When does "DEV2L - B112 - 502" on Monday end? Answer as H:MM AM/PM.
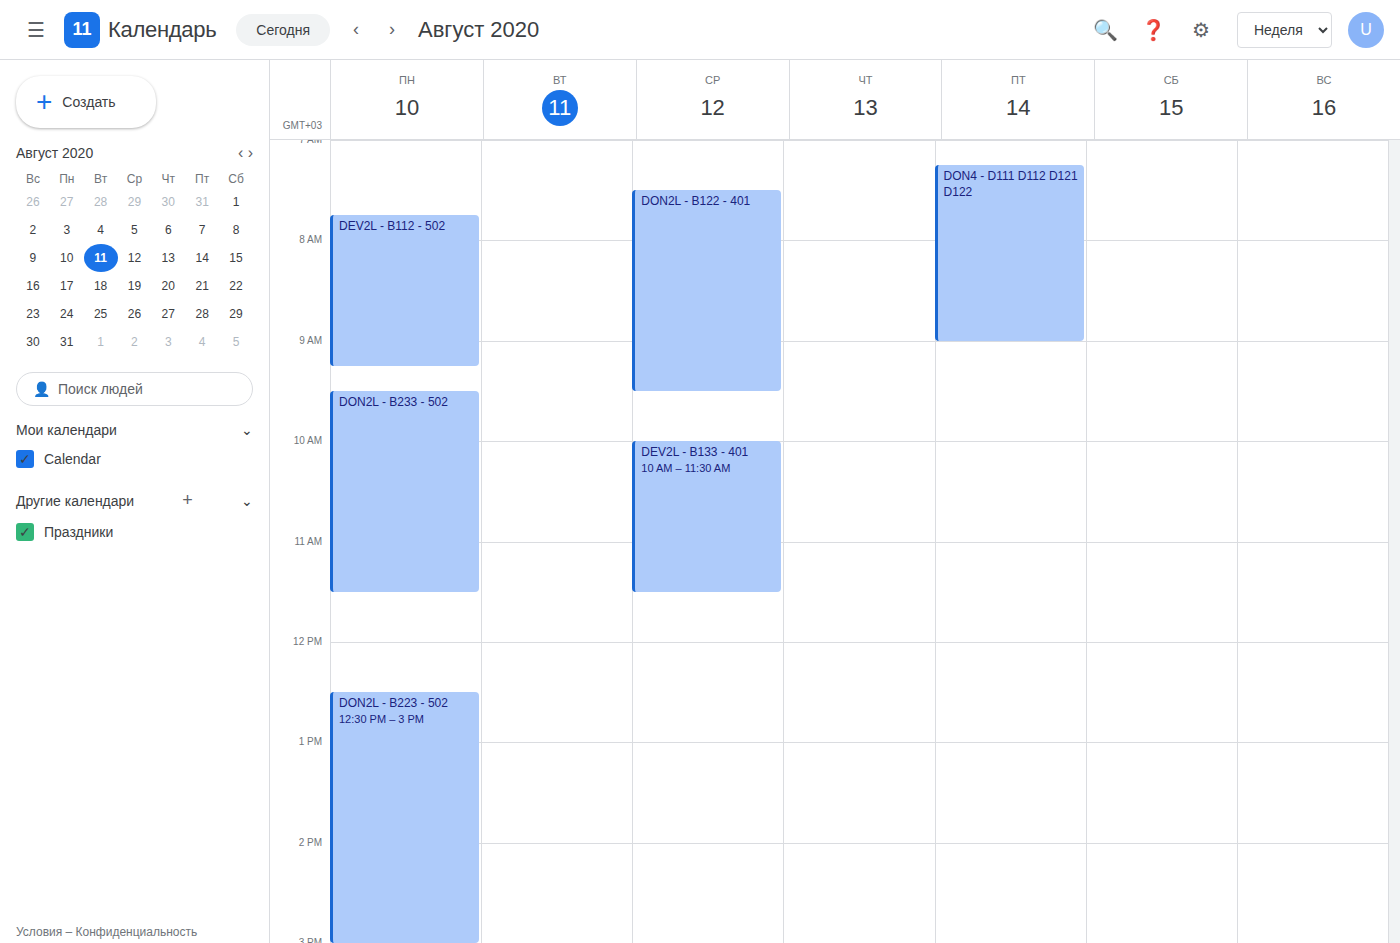
9:15 AM